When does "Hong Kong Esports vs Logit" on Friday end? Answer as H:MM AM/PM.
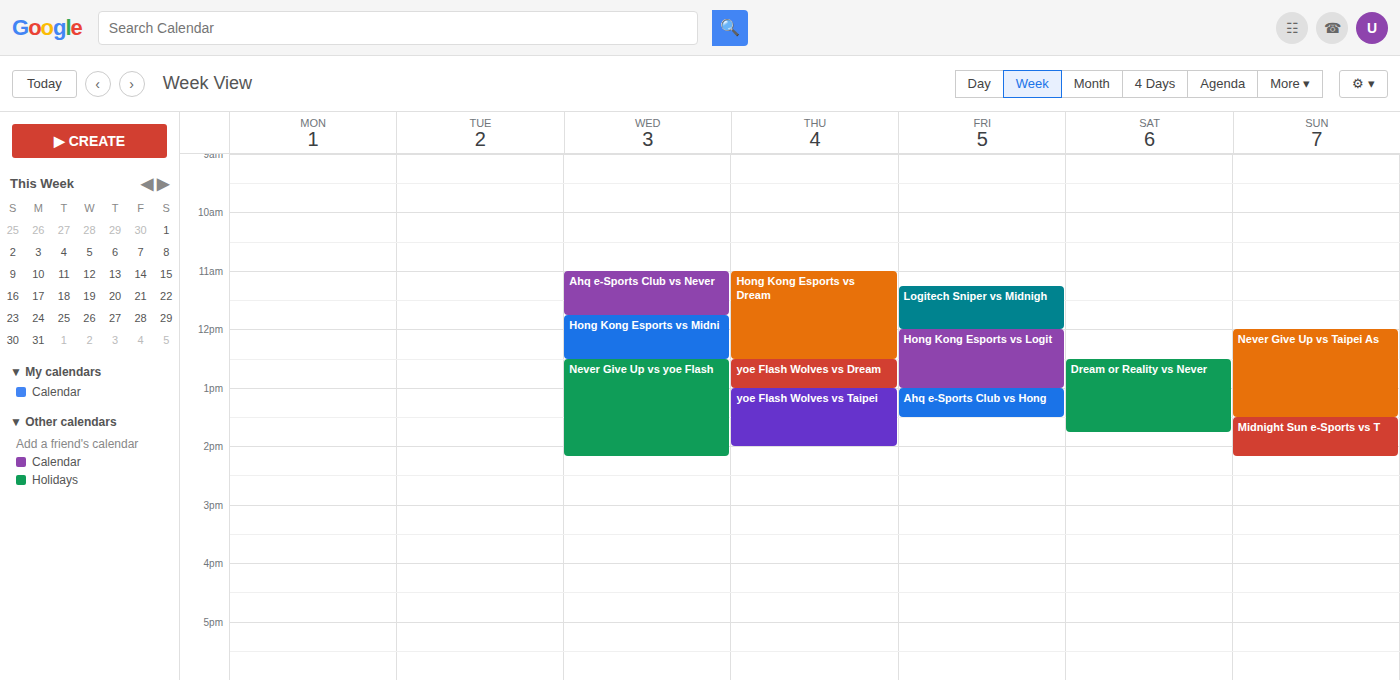
1:00 PM